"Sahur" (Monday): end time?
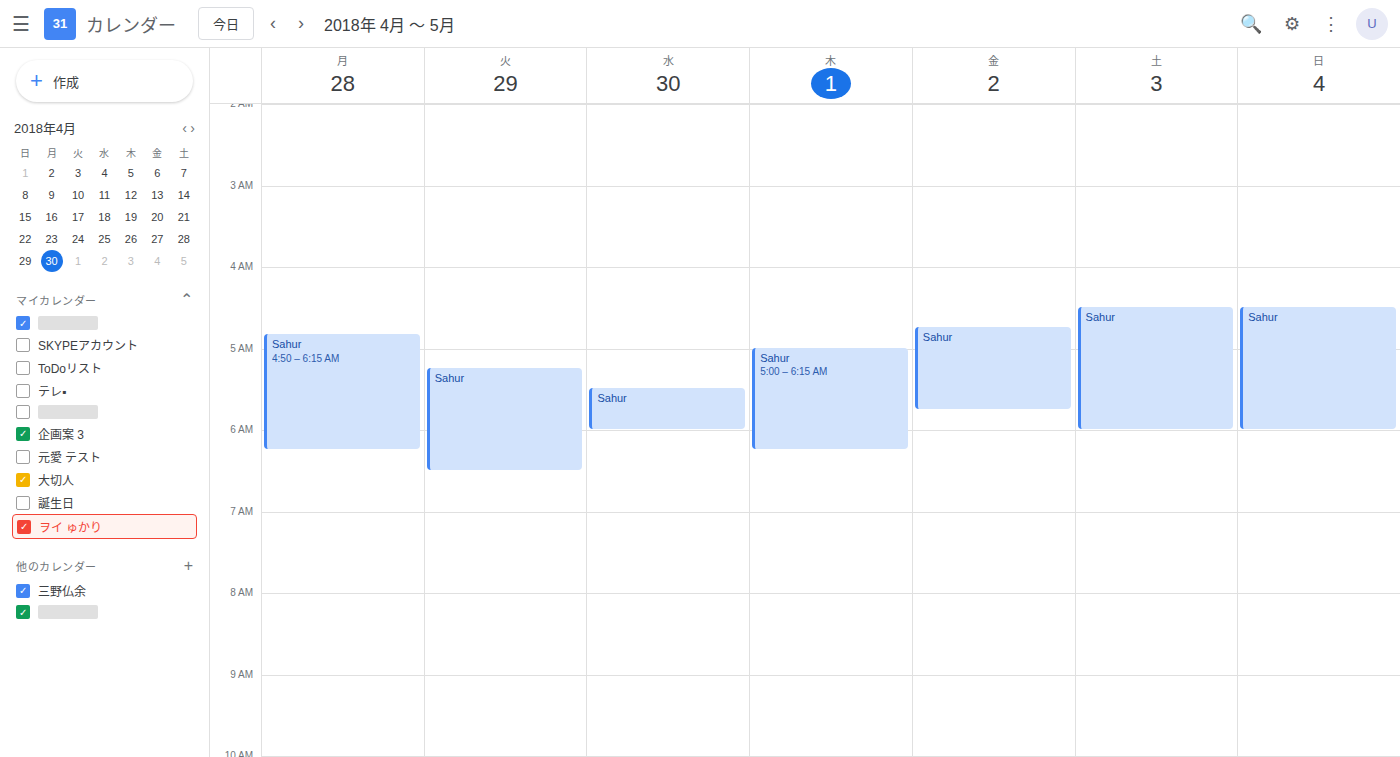
6:15 AM